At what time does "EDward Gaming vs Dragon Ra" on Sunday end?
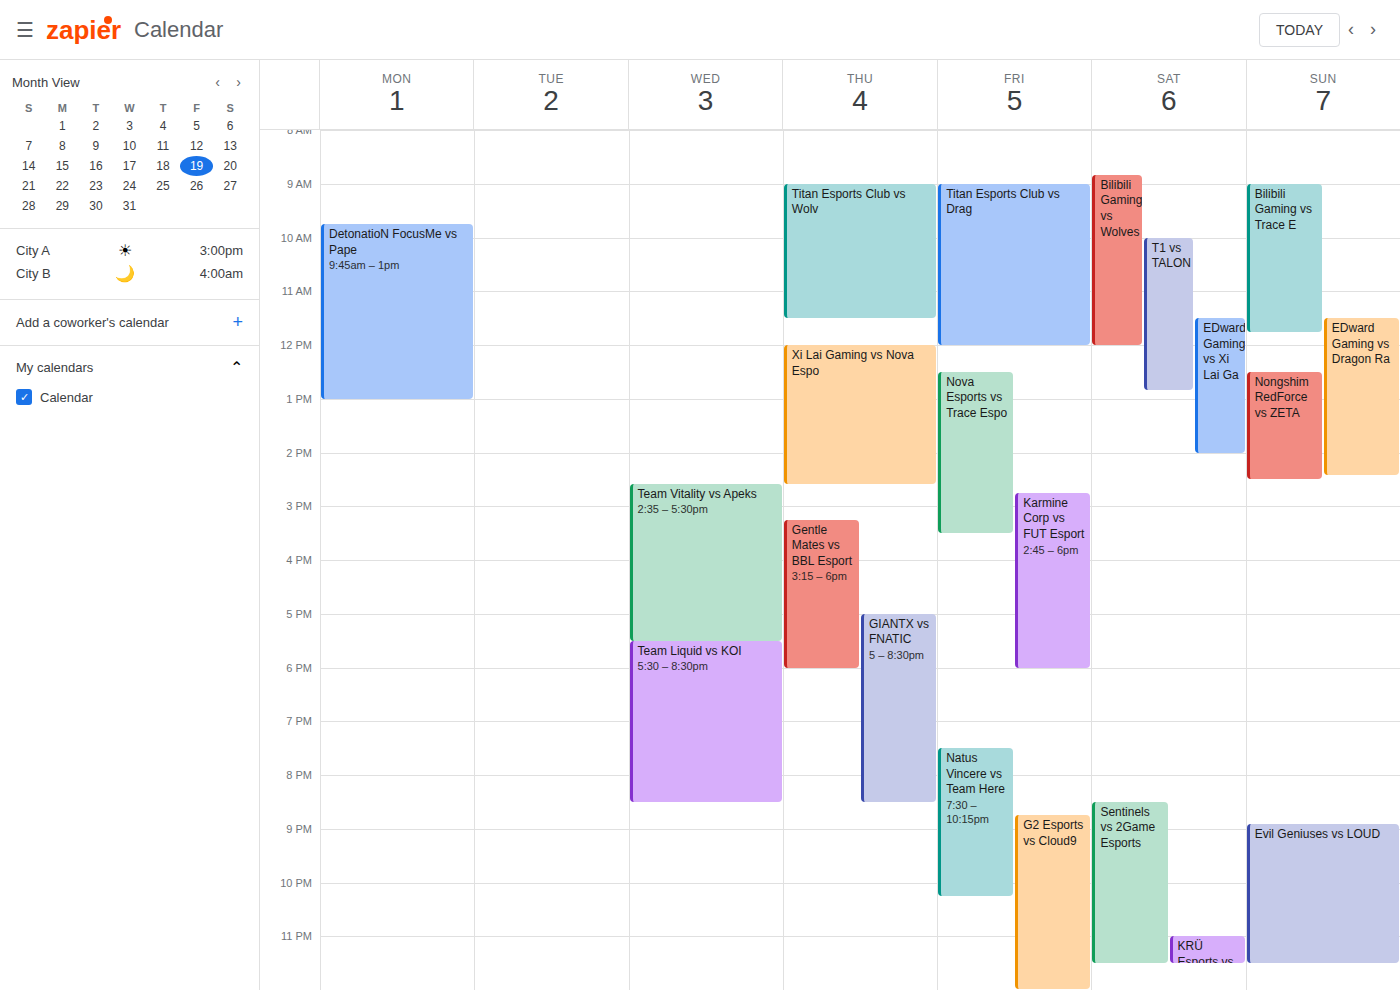
2:25 PM